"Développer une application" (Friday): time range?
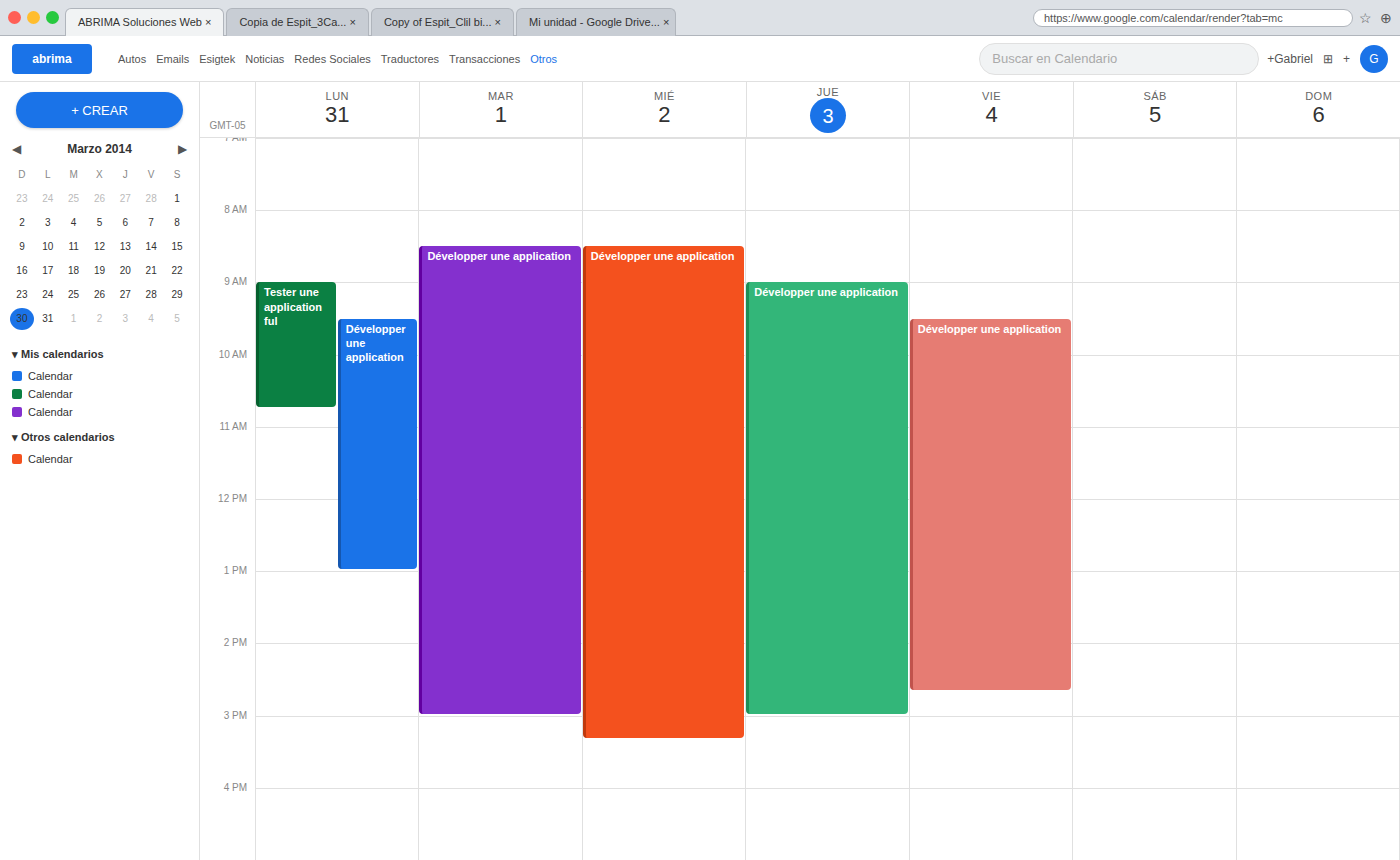
9:30 AM to 2:40 PM